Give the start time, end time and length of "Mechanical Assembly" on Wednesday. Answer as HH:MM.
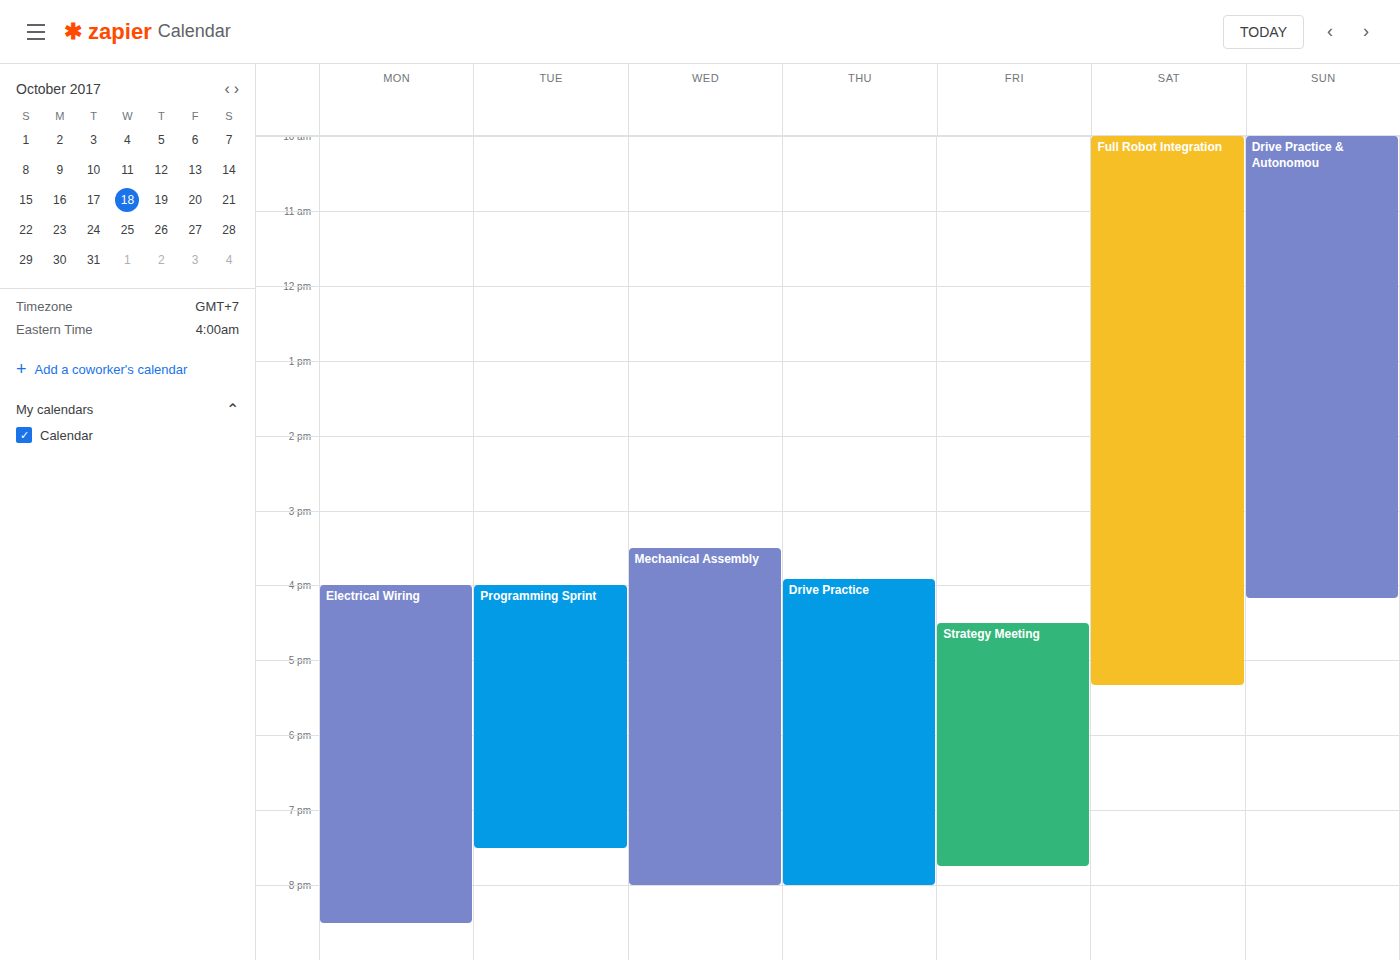
15:30 to 20:00, 4 hours 30 minutes